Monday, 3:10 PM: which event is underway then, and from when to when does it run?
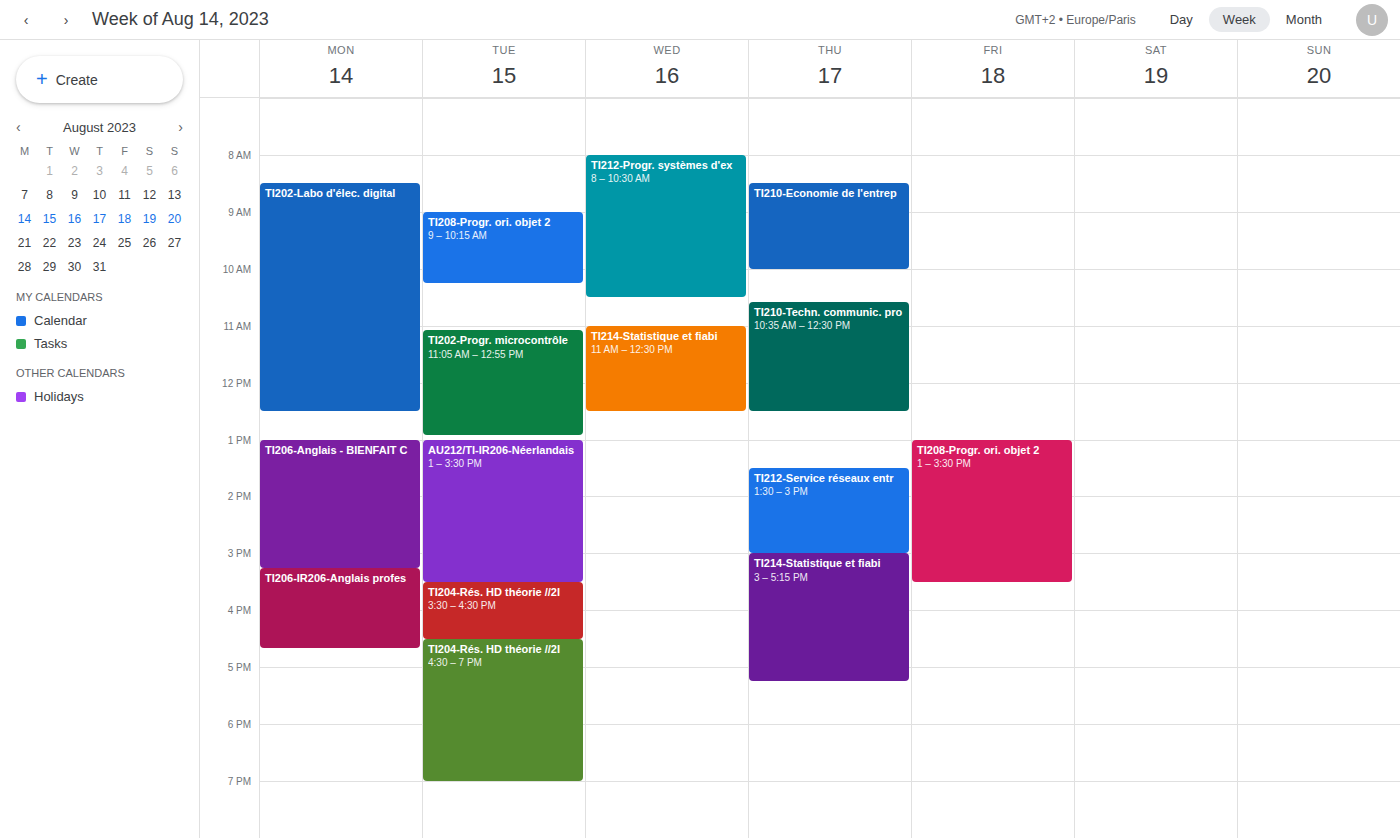
"TI206-Anglais - BIENFAIT C", 1:00 PM to 3:15 PM